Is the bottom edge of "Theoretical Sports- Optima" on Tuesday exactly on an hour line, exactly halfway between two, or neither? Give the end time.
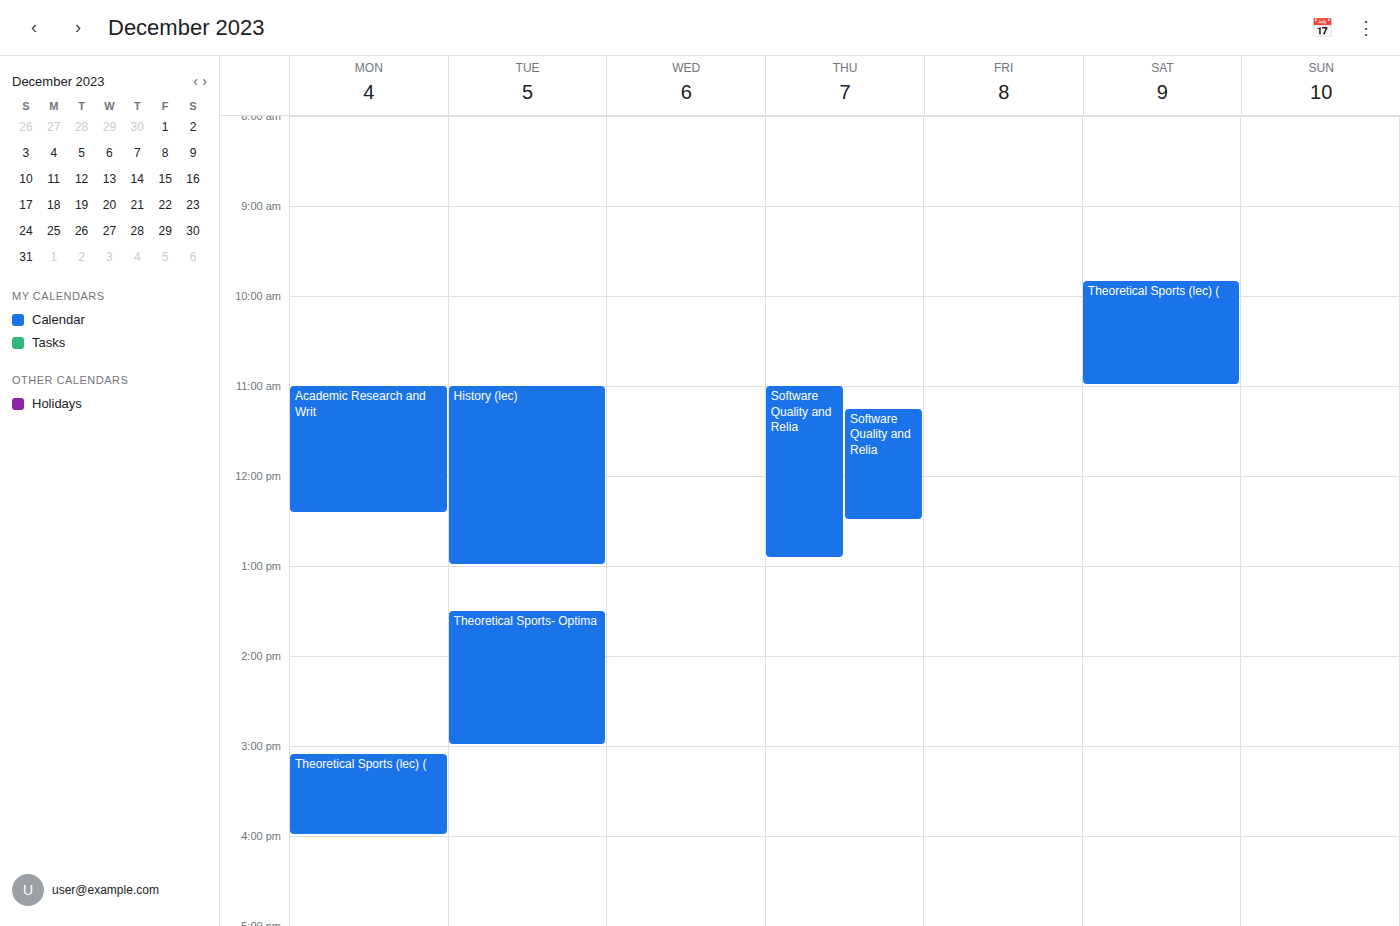
3:00 PM -- exactly on the 3 PM line.